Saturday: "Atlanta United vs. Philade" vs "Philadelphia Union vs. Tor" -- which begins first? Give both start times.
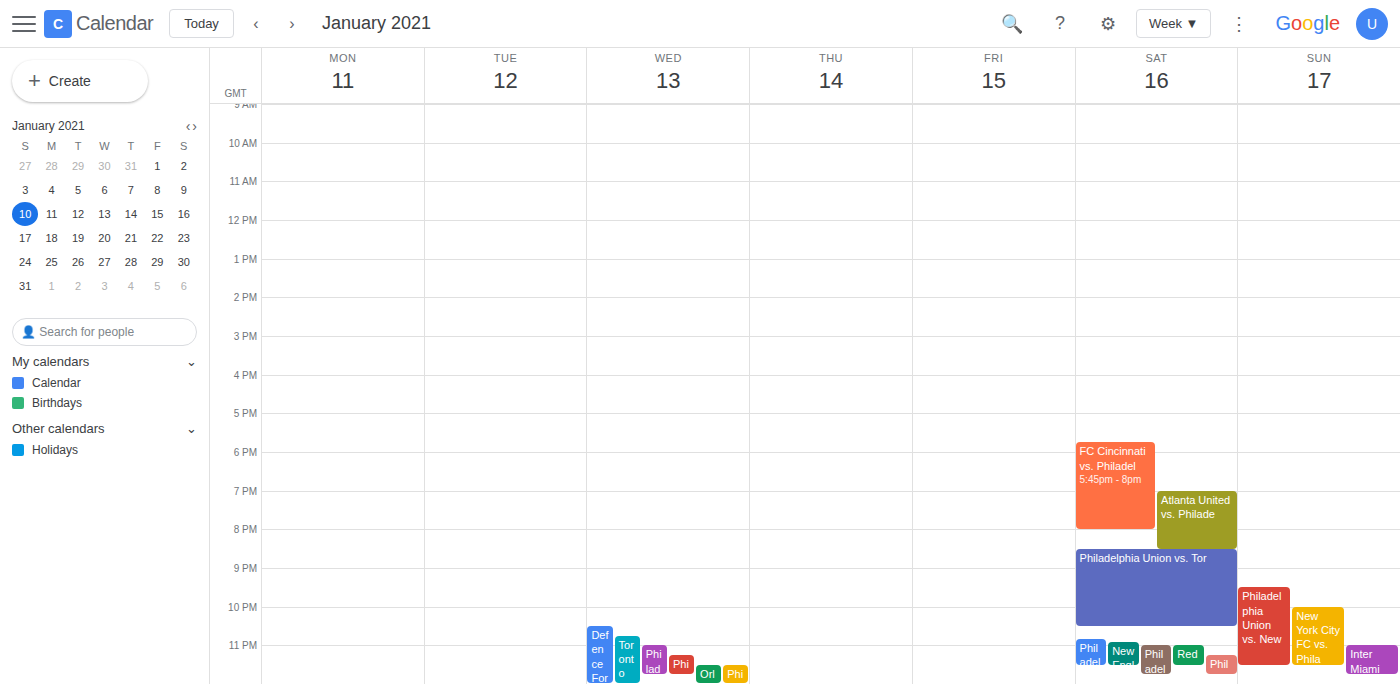
"Atlanta United vs. Philade" 7:00 PM; "Philadelphia Union vs. Tor" 8:30 PM.